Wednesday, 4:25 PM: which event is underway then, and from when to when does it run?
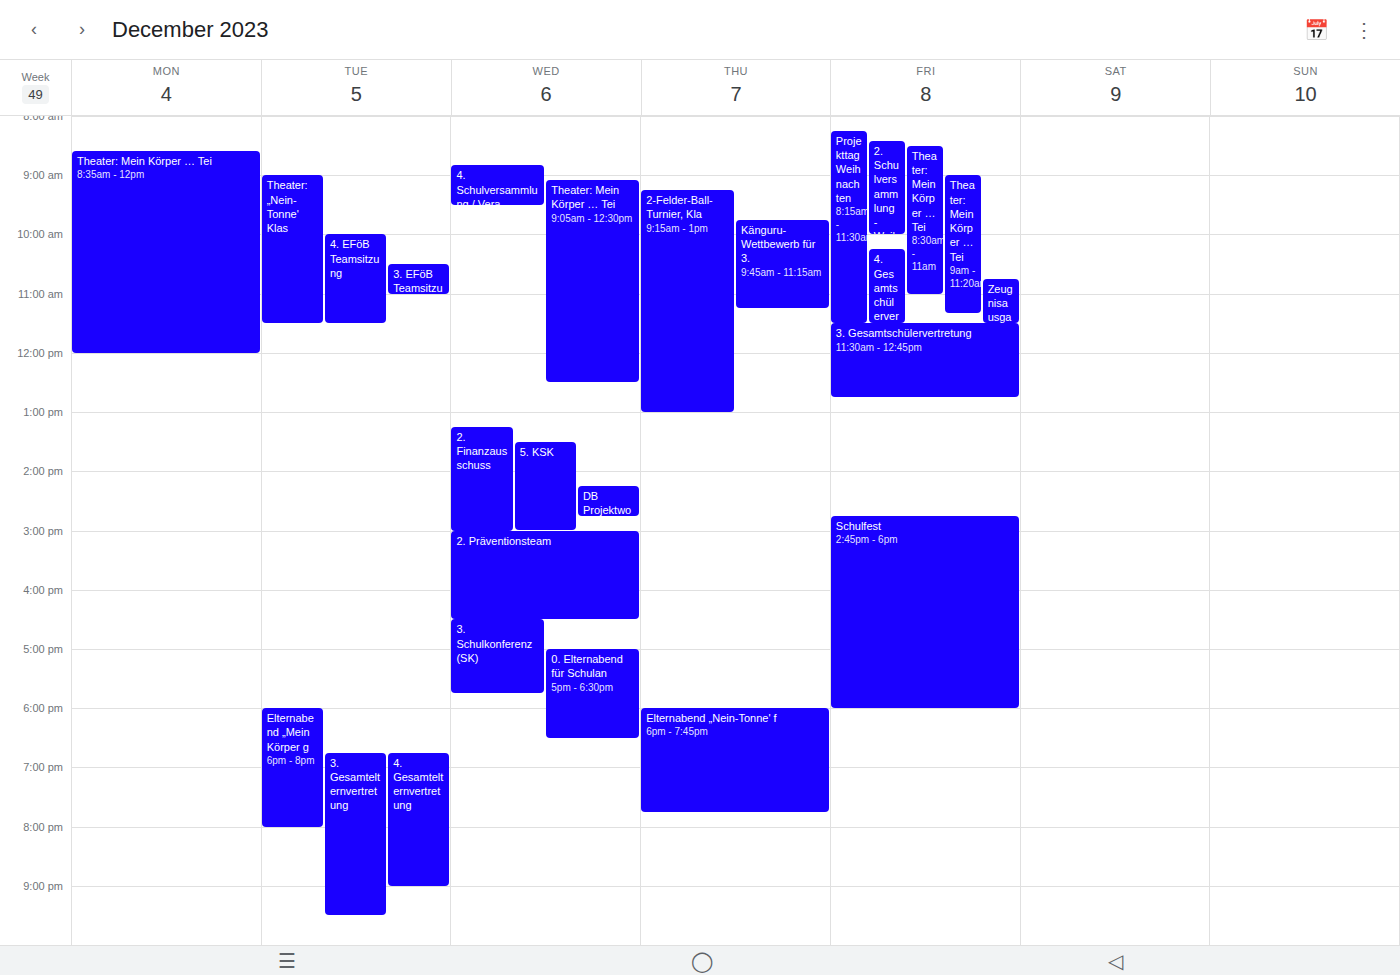
"2. Präventionsteam", 3:00 PM to 4:30 PM